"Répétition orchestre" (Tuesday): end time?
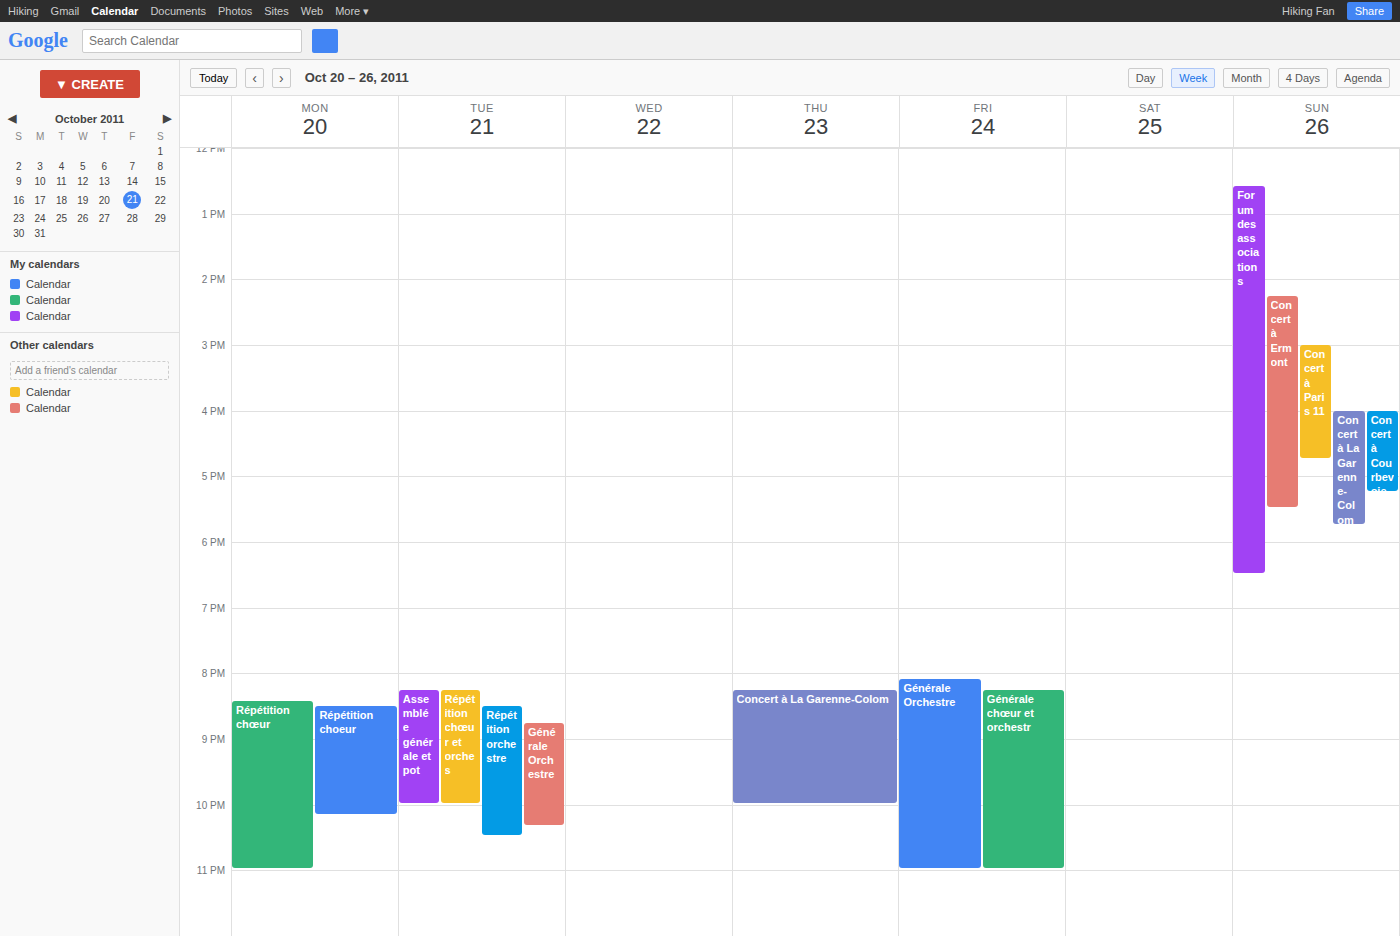
10:30 PM